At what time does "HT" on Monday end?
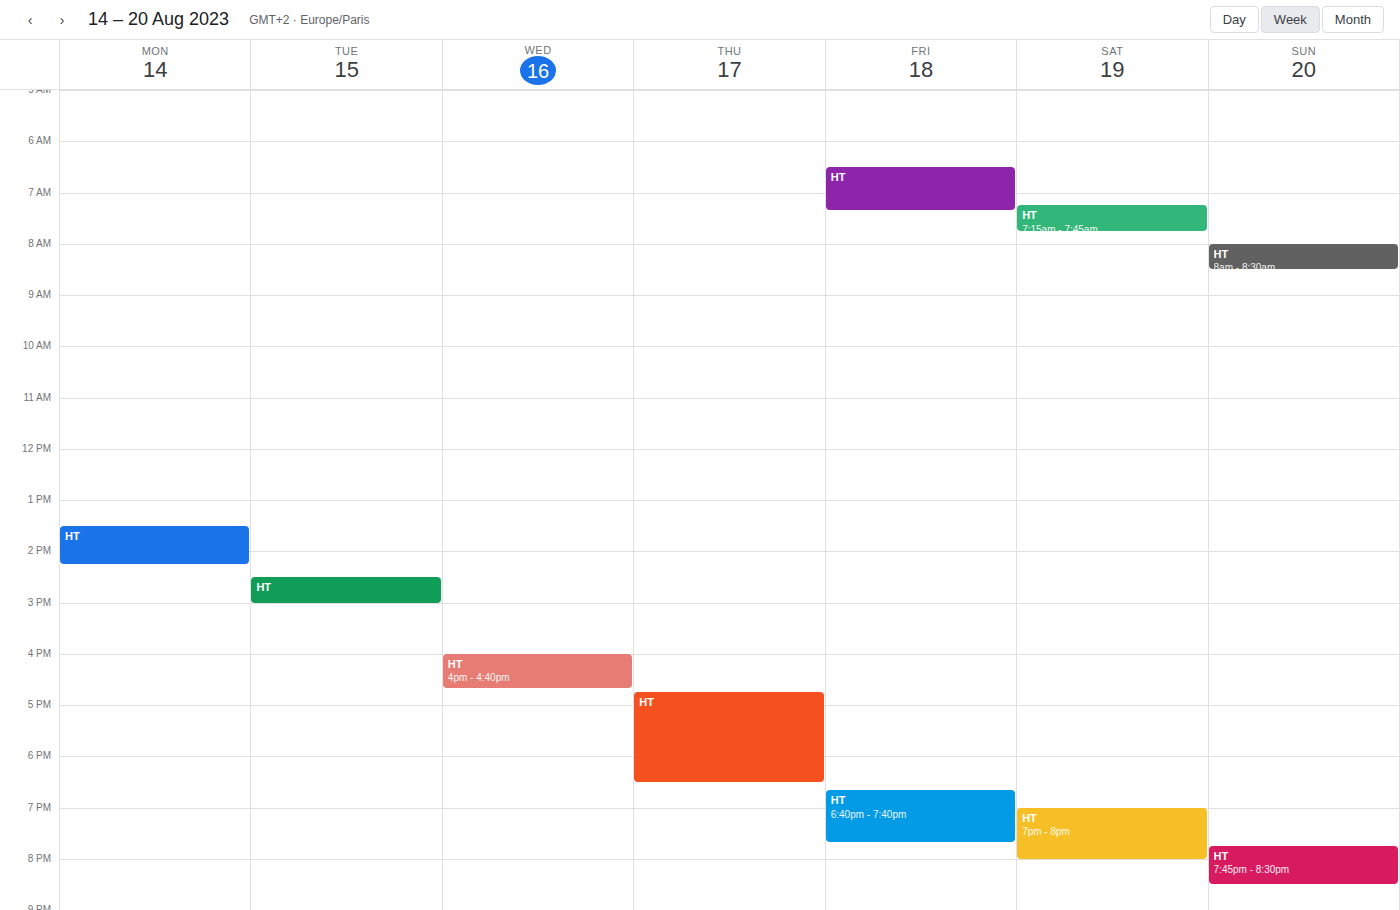
2:15 PM